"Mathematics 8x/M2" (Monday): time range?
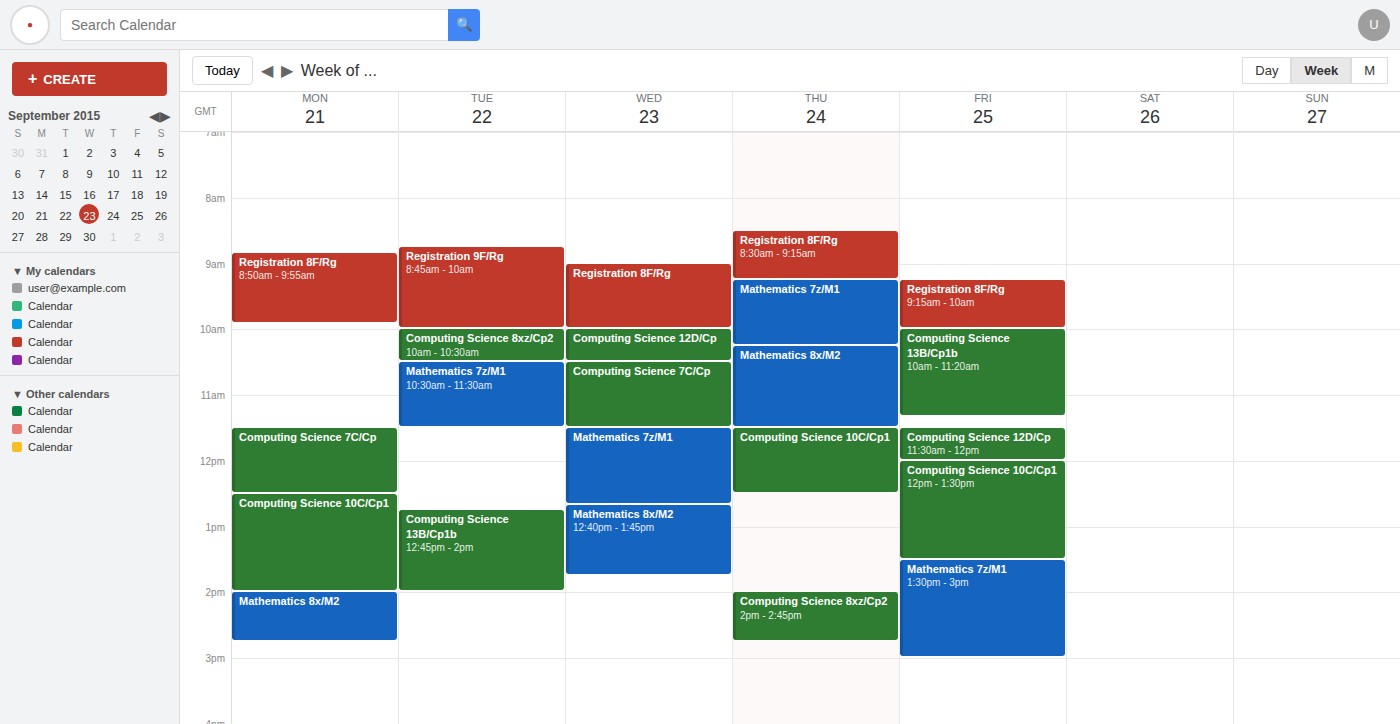
2:00 PM to 2:45 PM